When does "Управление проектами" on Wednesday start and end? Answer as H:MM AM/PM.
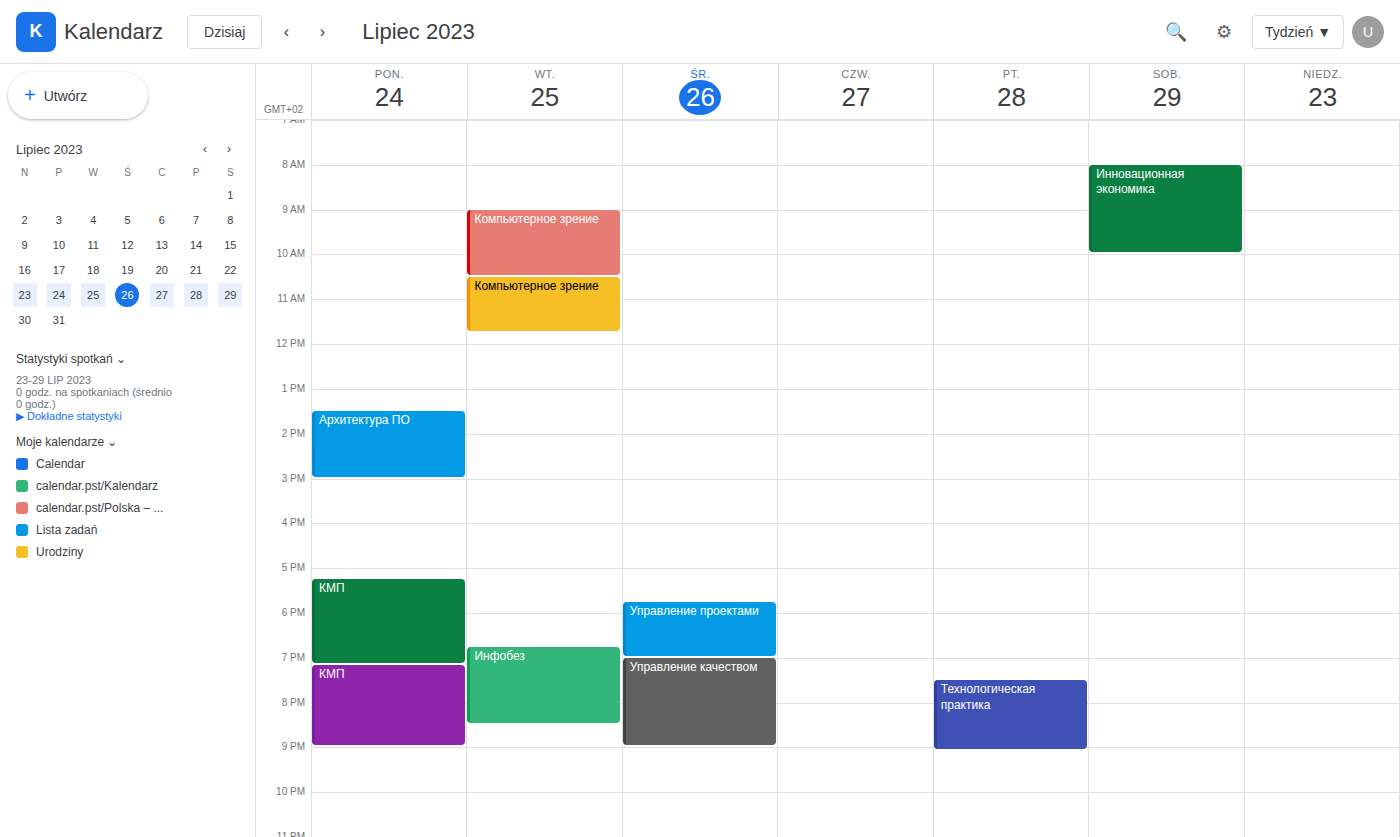
5:45 PM to 7:00 PM